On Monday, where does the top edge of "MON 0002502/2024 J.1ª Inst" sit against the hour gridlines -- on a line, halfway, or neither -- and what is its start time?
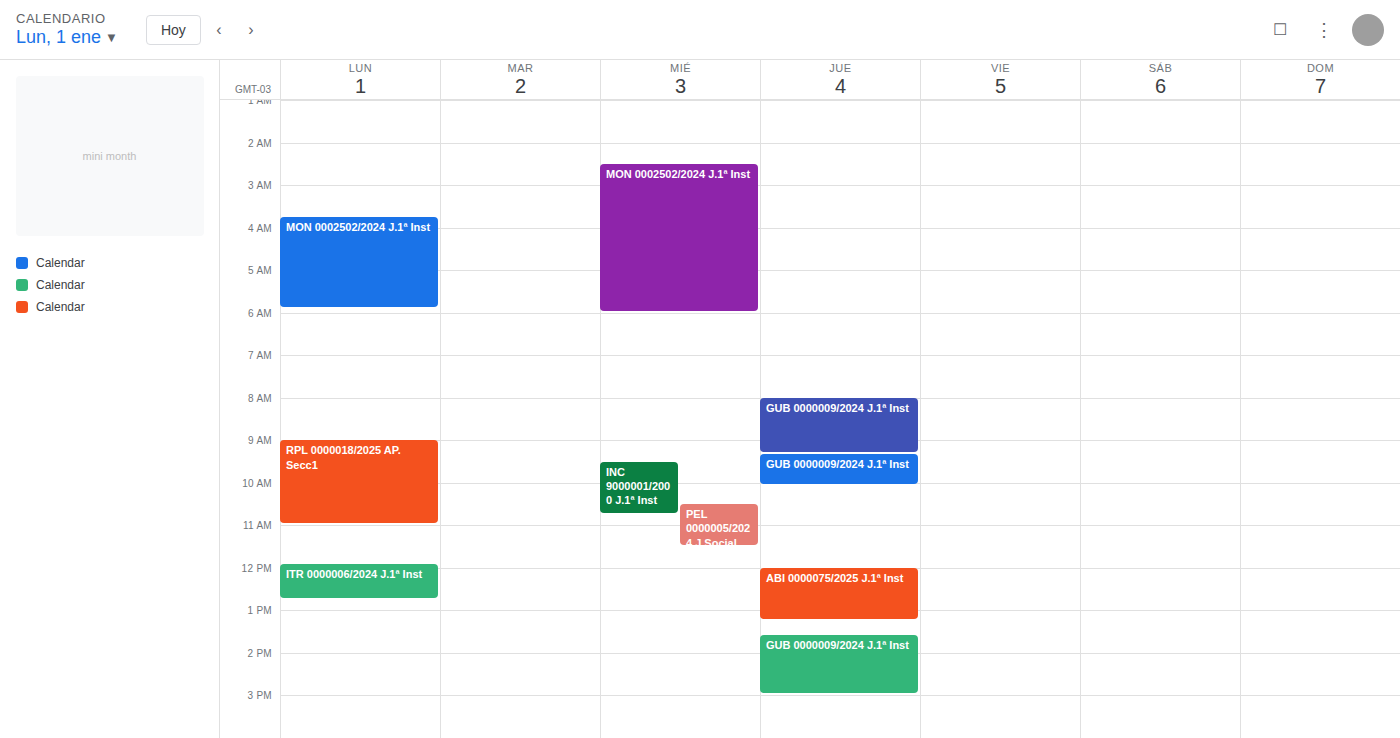
3:45 AM -- neither: three quarters of the way from the 3 AM line to the 4 AM line.